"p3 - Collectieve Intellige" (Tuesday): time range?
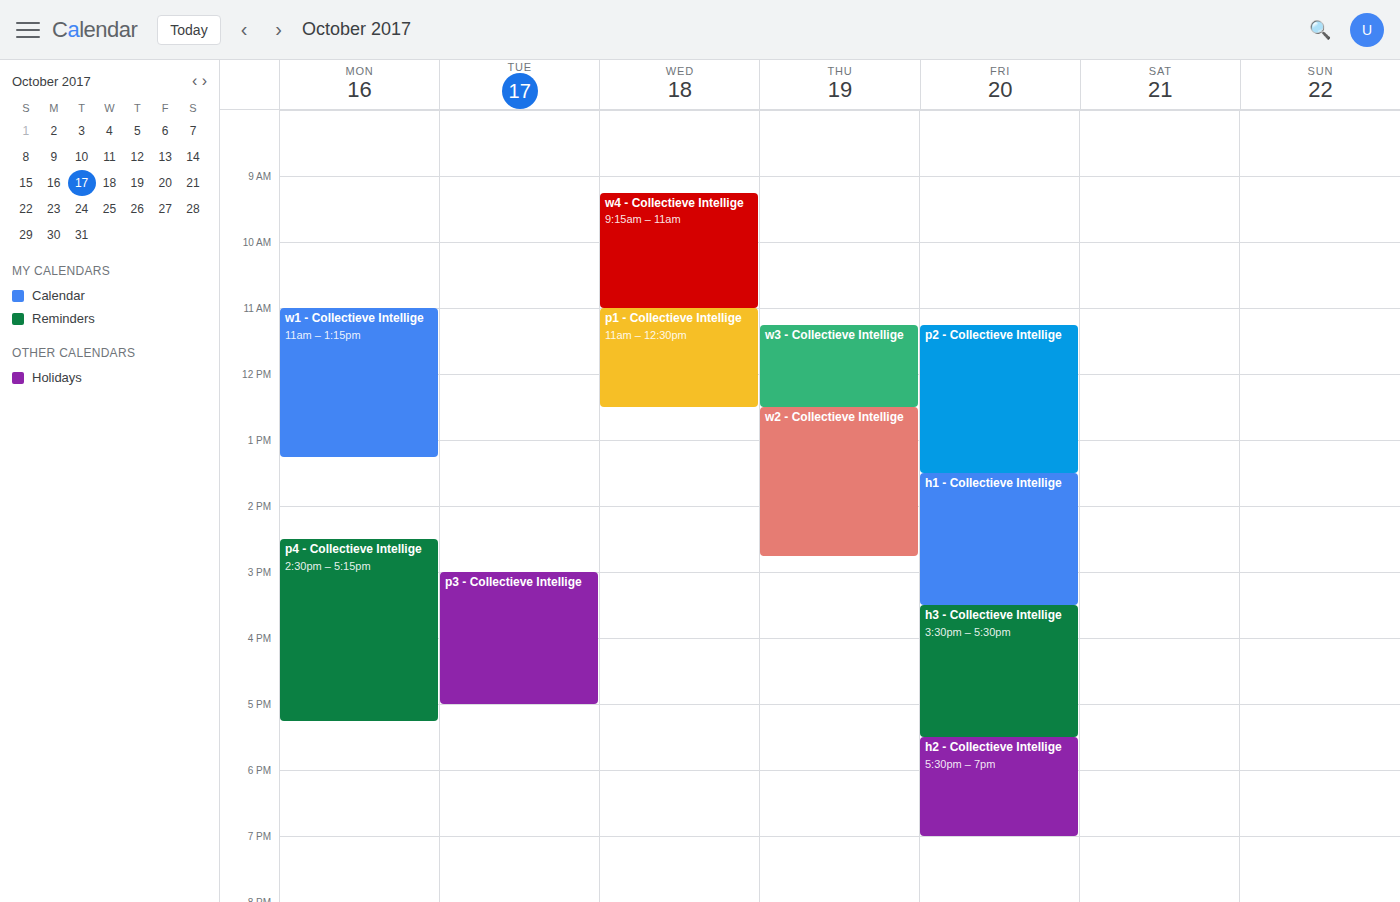
3:00 PM to 5:00 PM